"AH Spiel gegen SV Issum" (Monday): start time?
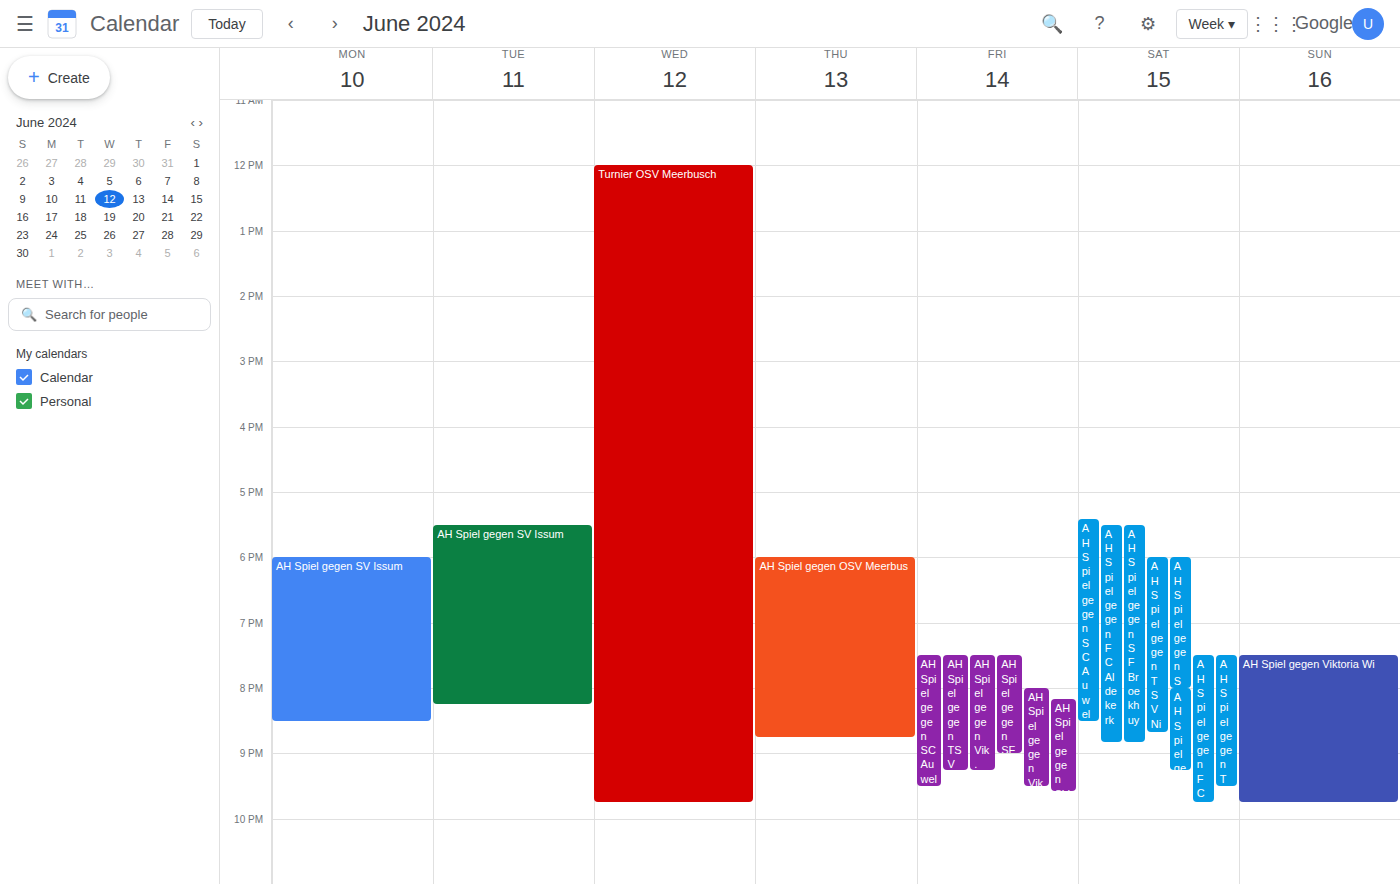
6:00 PM